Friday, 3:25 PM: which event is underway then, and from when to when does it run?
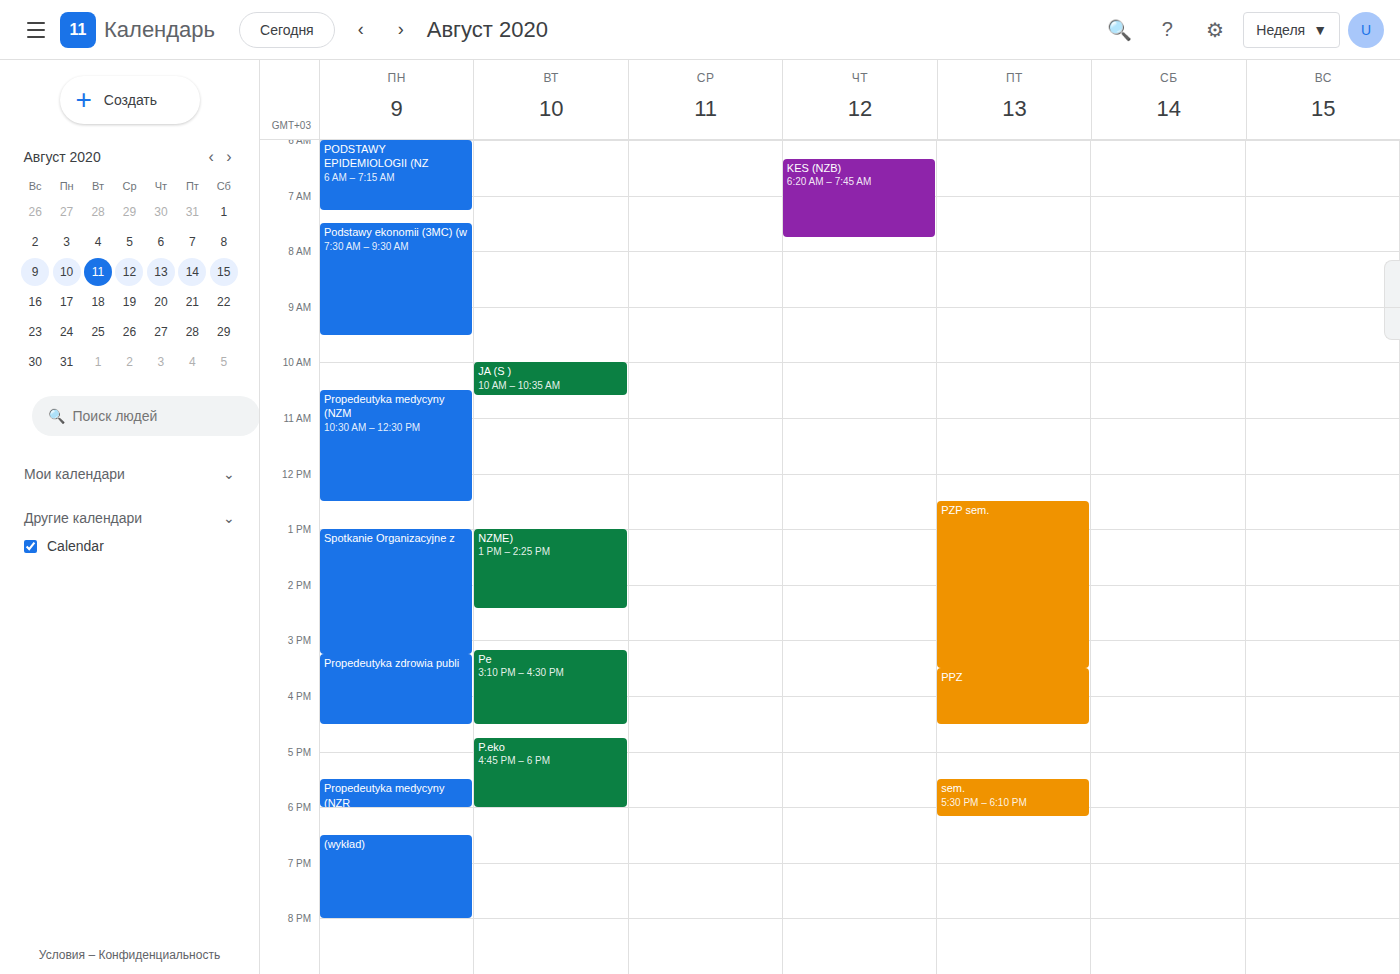
"PZP sem.", 12:30 PM to 3:30 PM